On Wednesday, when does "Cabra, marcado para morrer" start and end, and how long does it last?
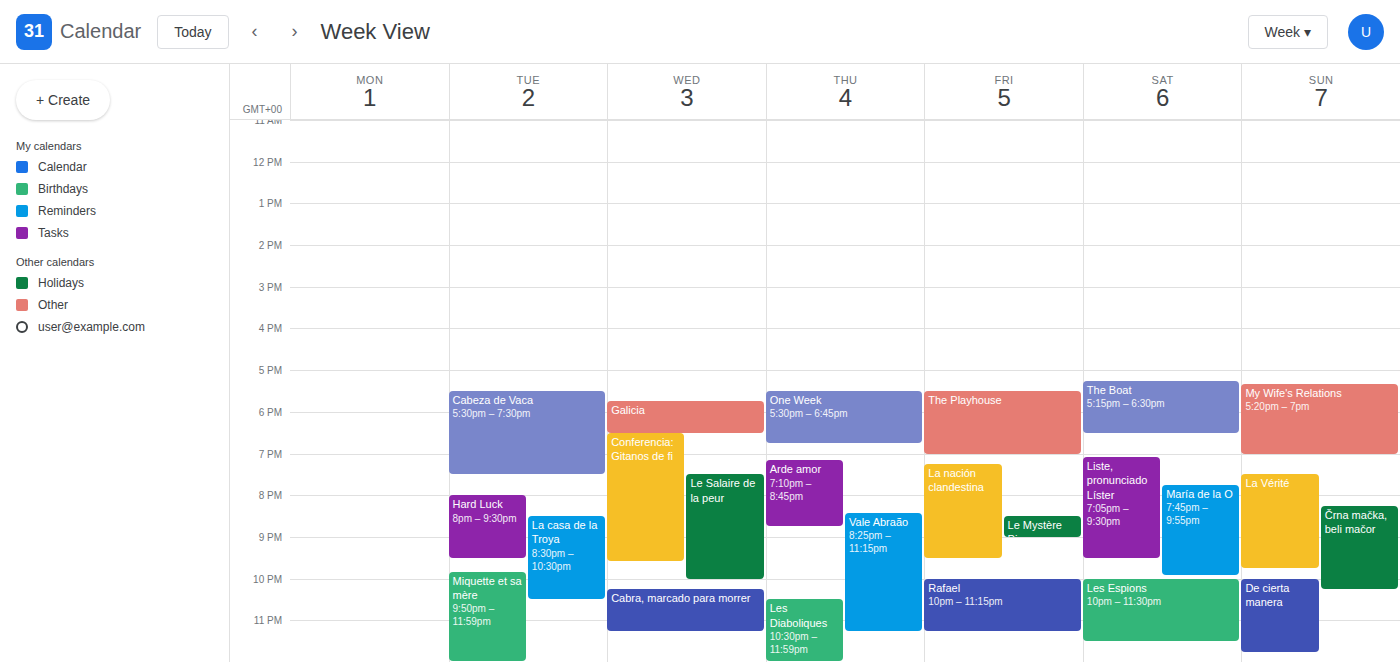
10:15 PM to 11:15 PM, 1 hour